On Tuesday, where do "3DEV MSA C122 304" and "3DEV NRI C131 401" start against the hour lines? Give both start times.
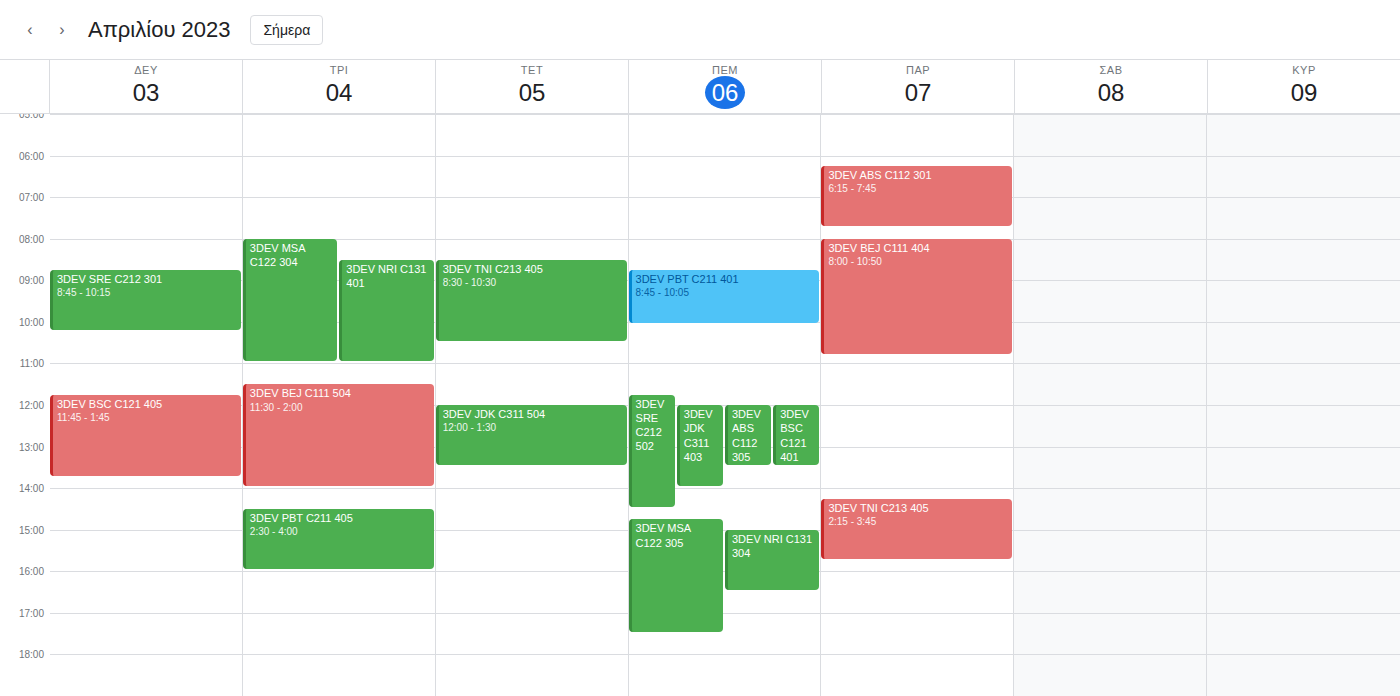
"3DEV MSA C122 304": 8:00 AM, exactly on the 8 AM line. "3DEV NRI C131 401": 8:30 AM, halfway between the 8 AM and 9 AM lines.